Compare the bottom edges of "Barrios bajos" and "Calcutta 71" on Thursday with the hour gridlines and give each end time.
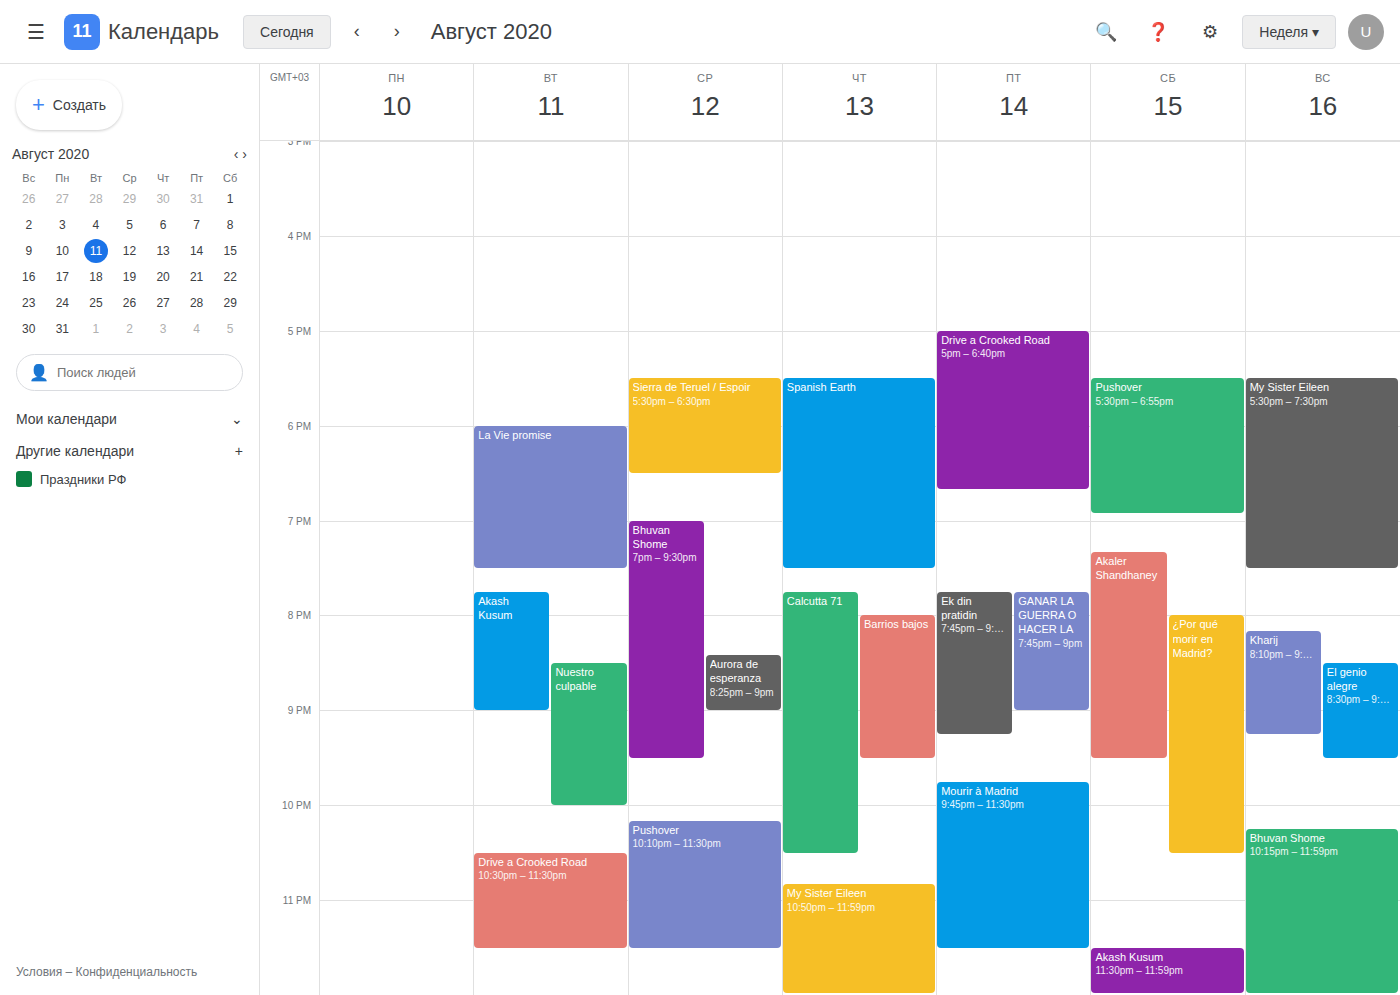
"Barrios bajos": 9:30 PM, halfway between the 9 PM and 10 PM lines. "Calcutta 71": 10:30 PM, halfway between the 10 PM and 11 PM lines.